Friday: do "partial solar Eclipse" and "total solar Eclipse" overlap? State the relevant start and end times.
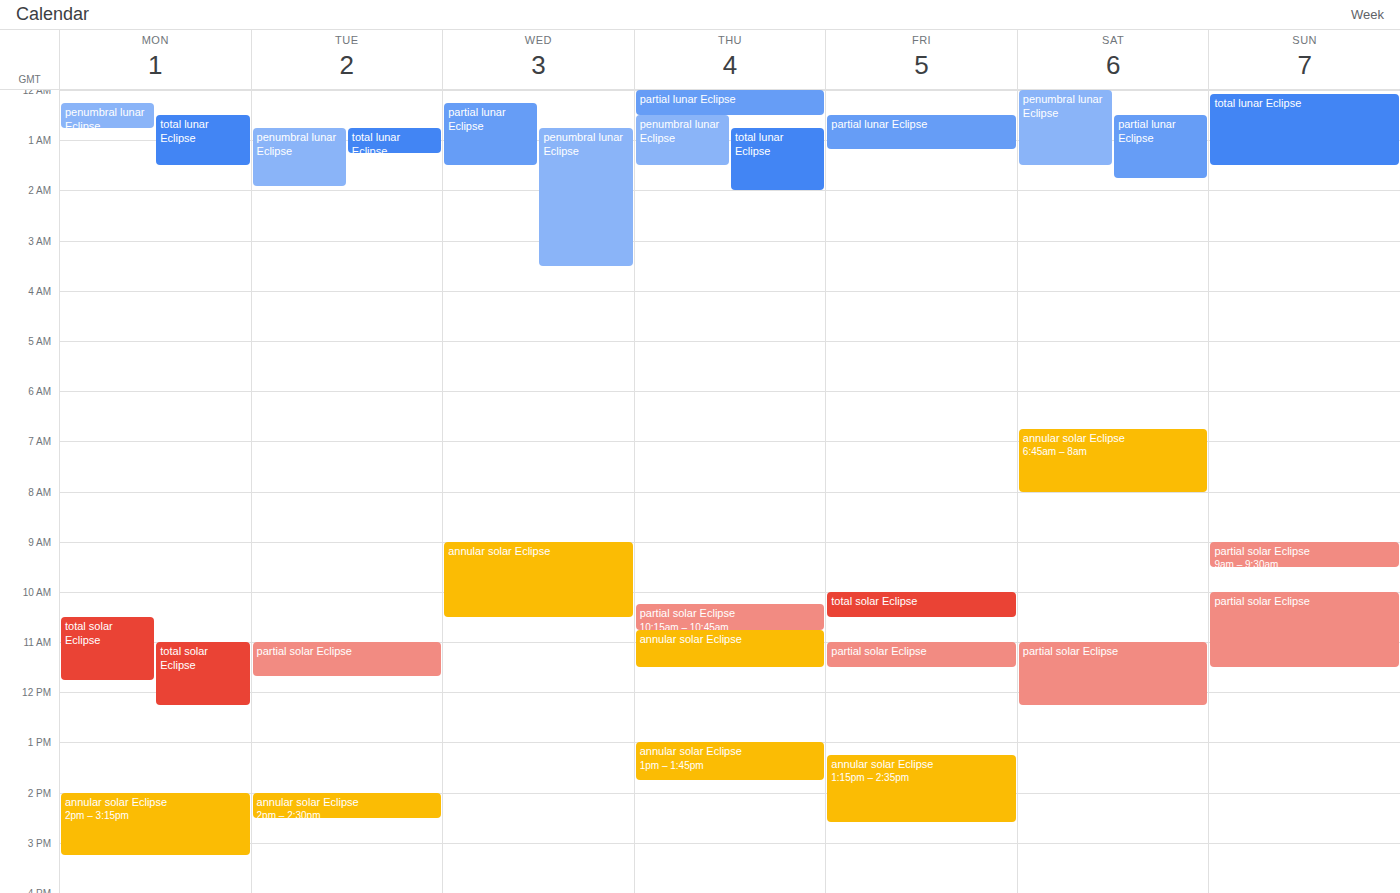
"total solar Eclipse" ends at 10:30 AM and "partial solar Eclipse" starts at 11:00 AM -- no overlap.